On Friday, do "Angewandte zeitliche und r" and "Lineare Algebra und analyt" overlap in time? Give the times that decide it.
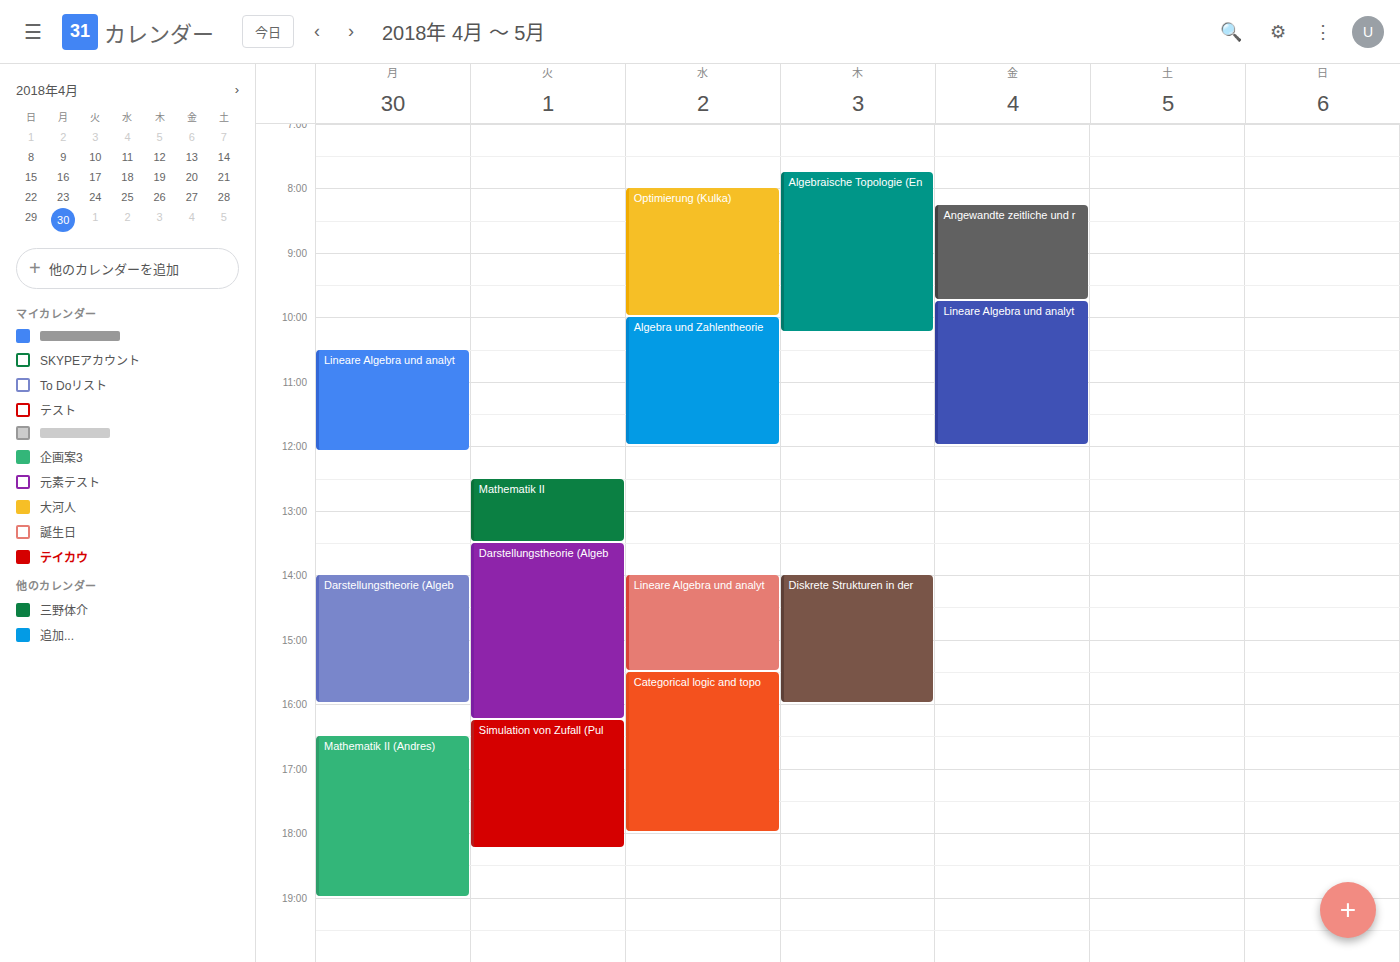
"Angewandte zeitliche und r" ends at 9:45 AM, exactly when "Lineare Algebra und analyt" starts -- they touch but do not overlap.